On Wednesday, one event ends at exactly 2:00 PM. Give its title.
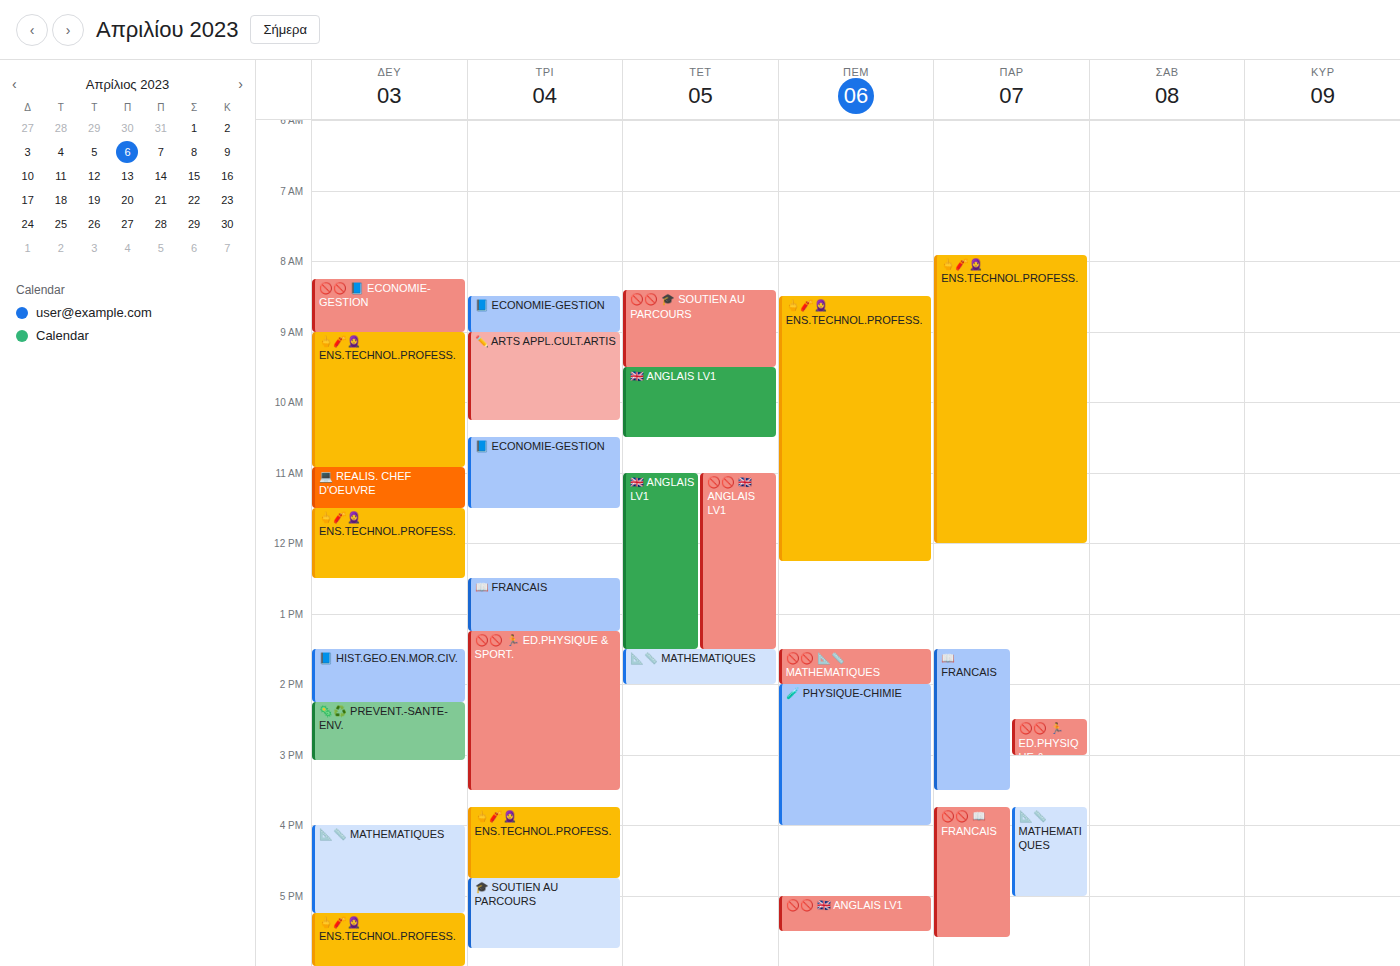
"📐📏 MATHEMATIQUES"